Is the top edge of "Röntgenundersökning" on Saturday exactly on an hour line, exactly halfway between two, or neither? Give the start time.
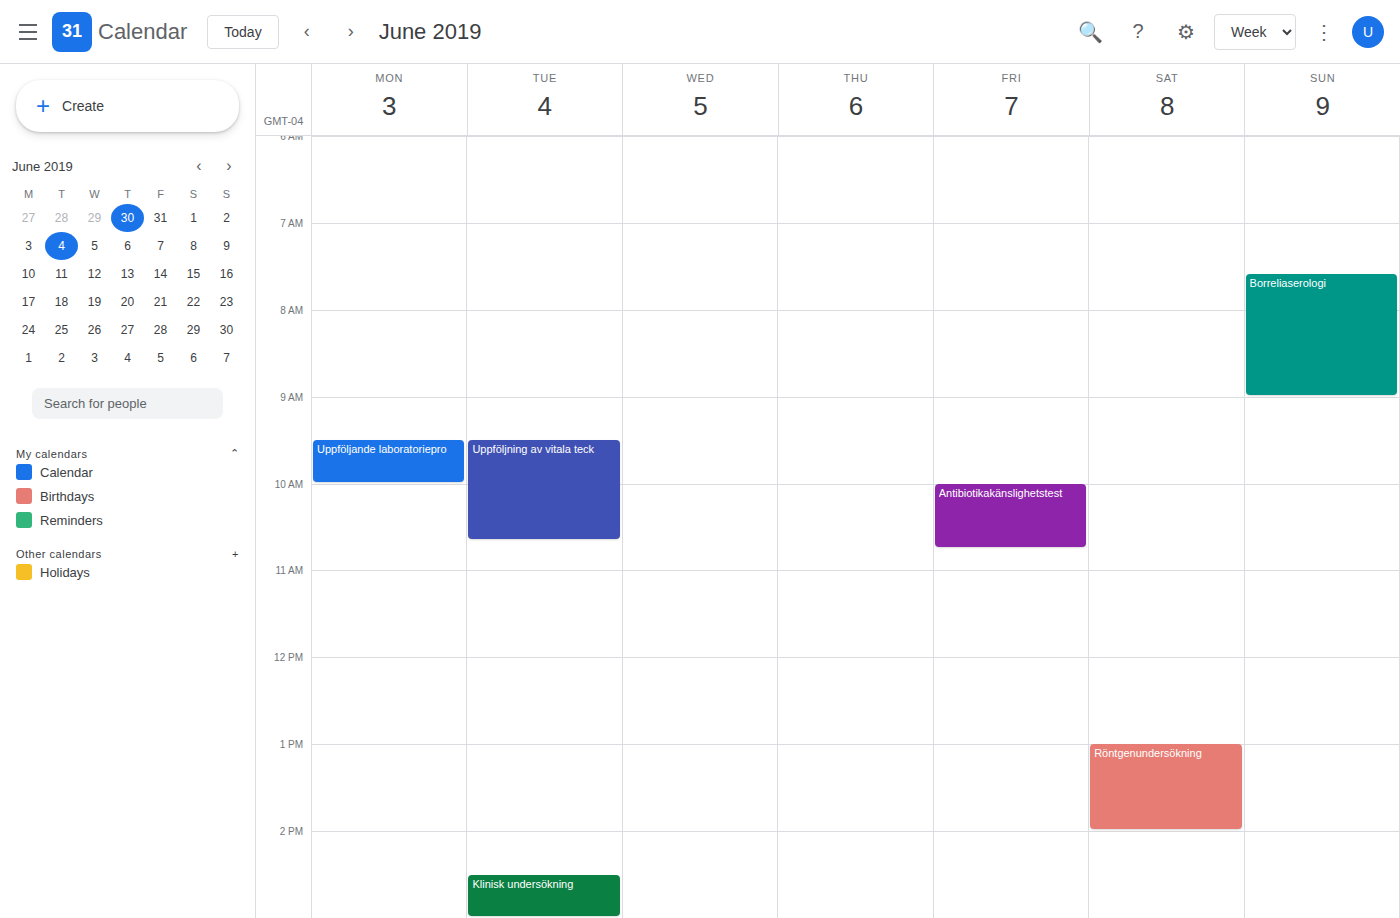
1:00 PM -- exactly on the 1 PM line.